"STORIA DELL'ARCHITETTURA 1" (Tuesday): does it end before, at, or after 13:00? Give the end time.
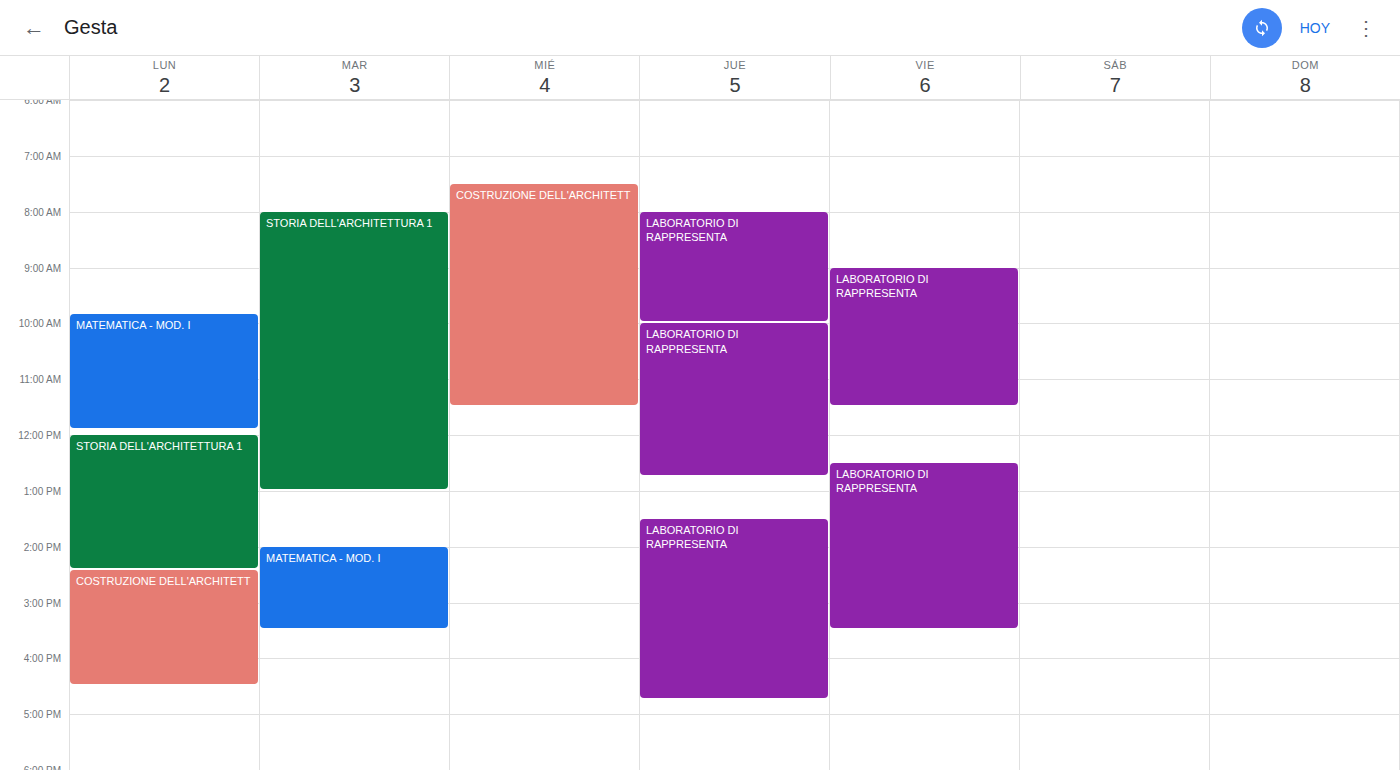
13:00 -- exactly at 13:00, on the 13:00 line.